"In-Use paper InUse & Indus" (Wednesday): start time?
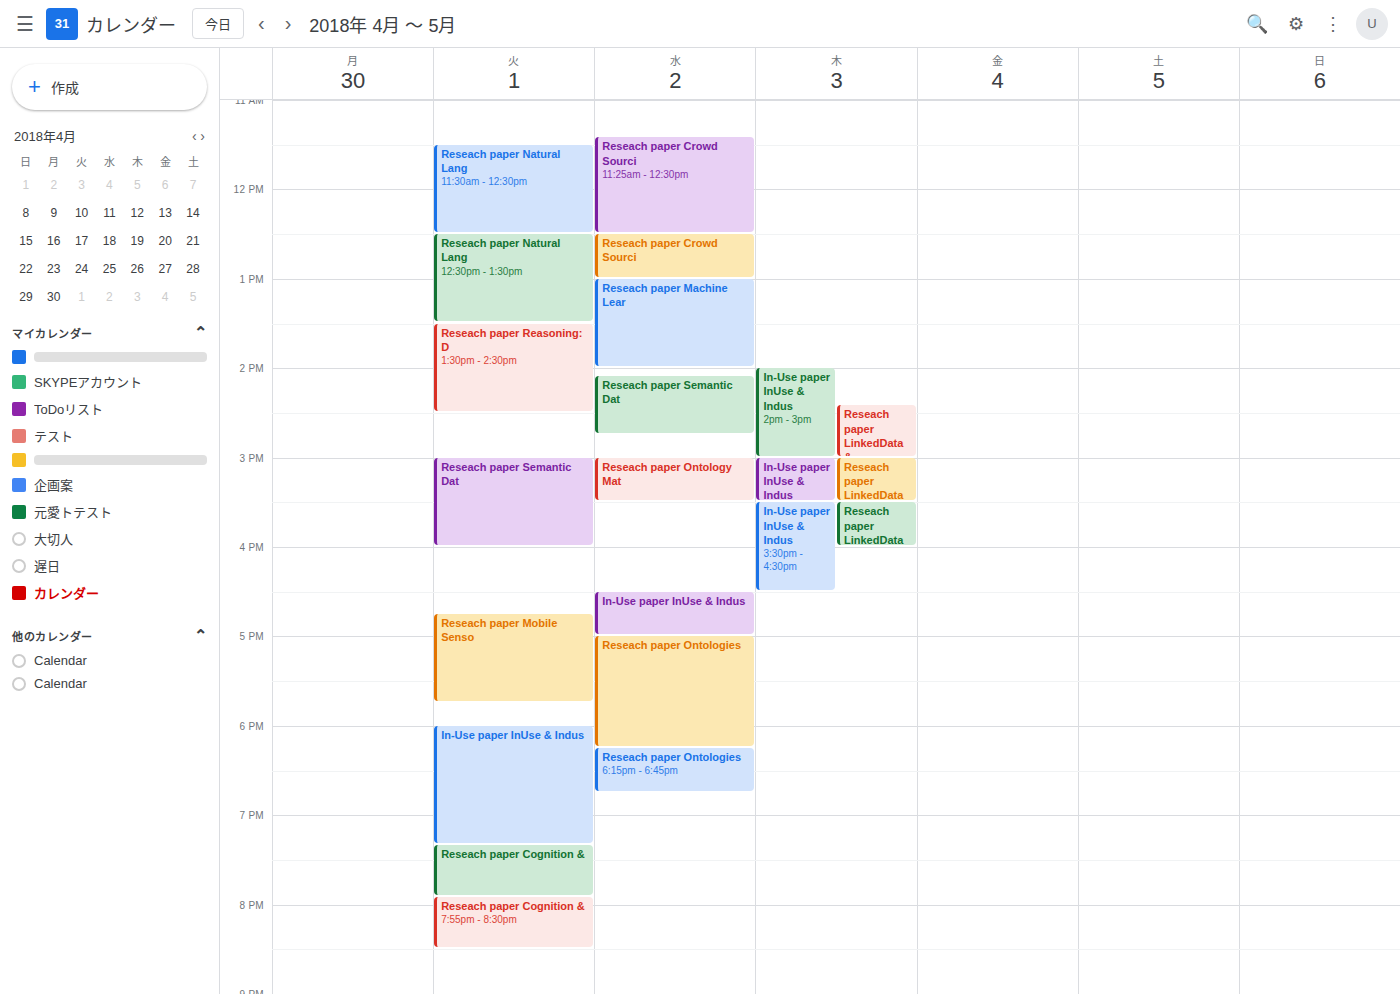
4:30 PM